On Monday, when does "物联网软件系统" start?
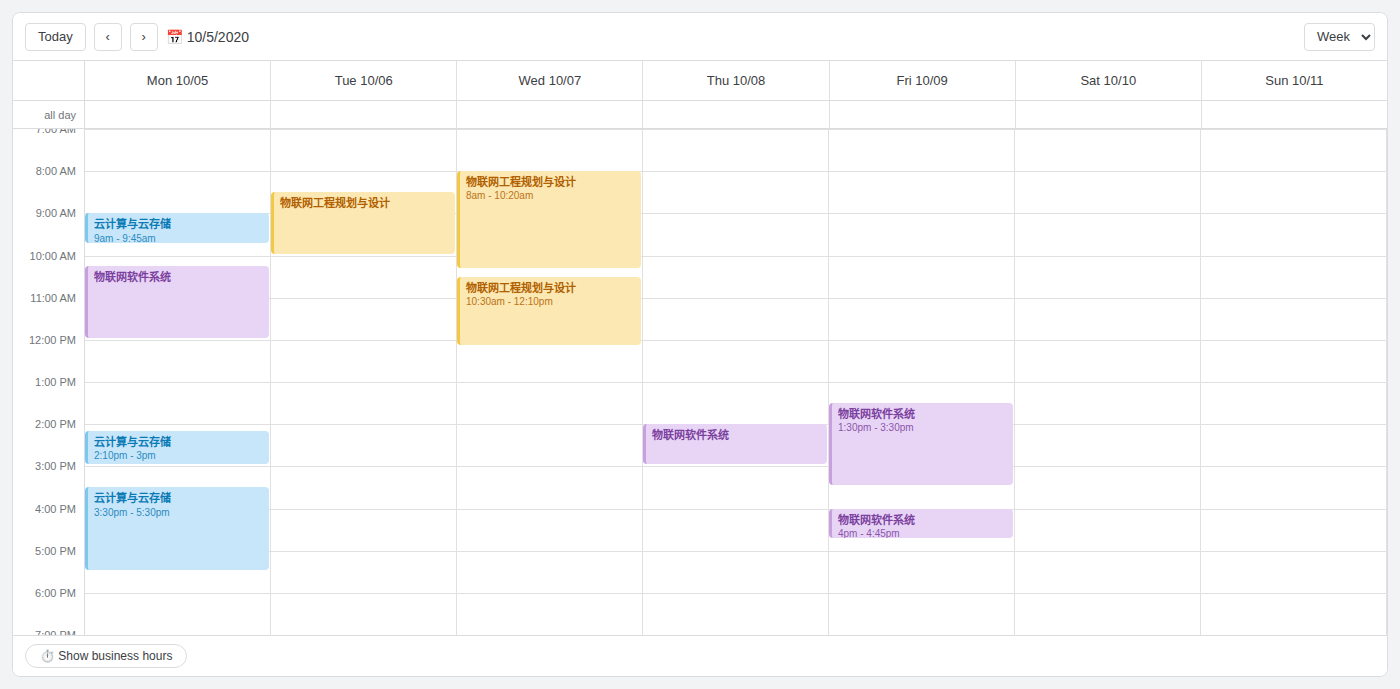
10:15 AM